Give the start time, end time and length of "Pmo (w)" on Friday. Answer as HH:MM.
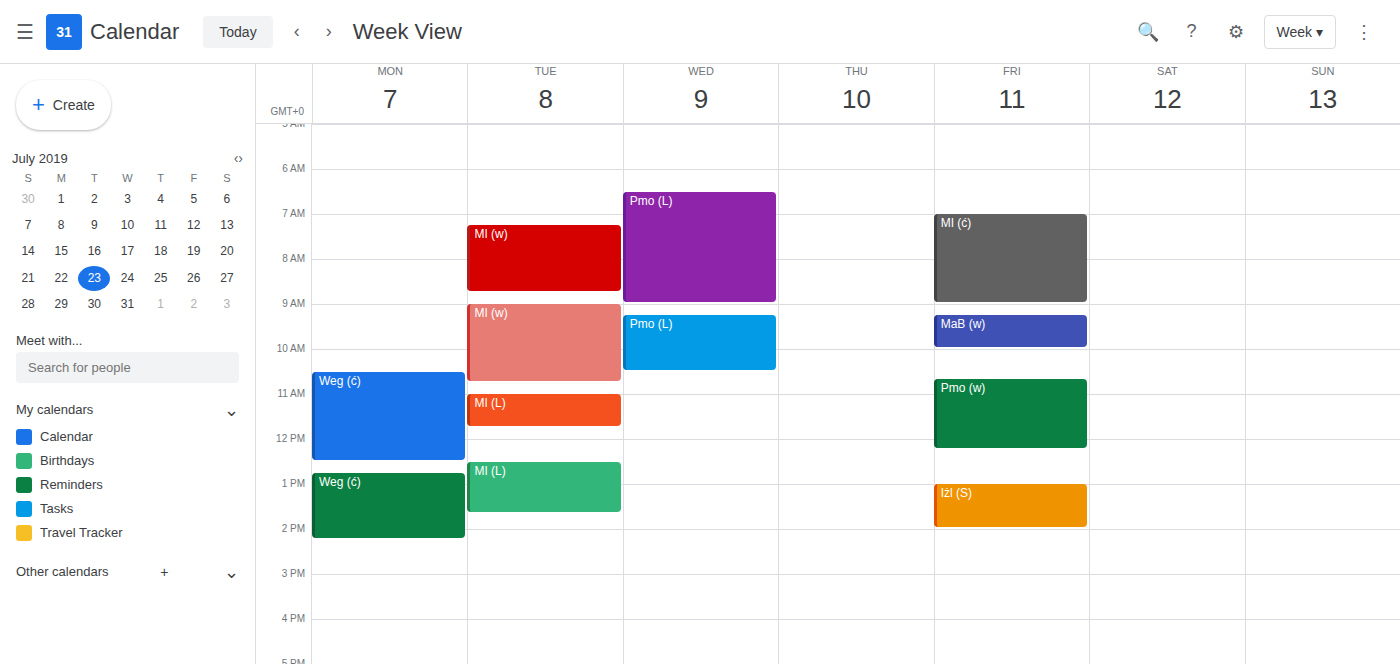
10:40 to 12:15, 1 hour 35 minutes